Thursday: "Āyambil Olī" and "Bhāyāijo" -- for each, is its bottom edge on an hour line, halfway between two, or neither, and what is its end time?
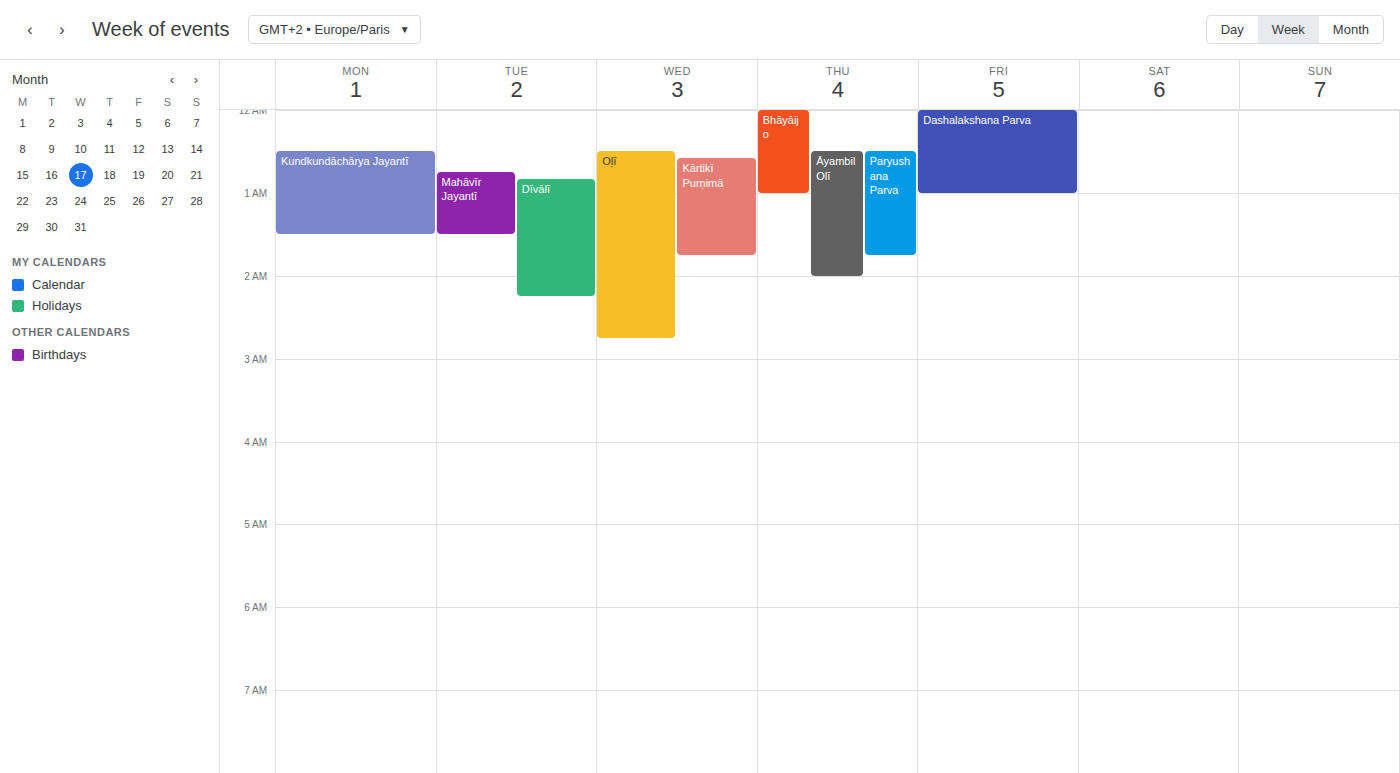
"Āyambil Olī": 2:00 AM, exactly on the 2 AM line. "Bhāyāijo": 1:00 AM, exactly on the 1 AM line.